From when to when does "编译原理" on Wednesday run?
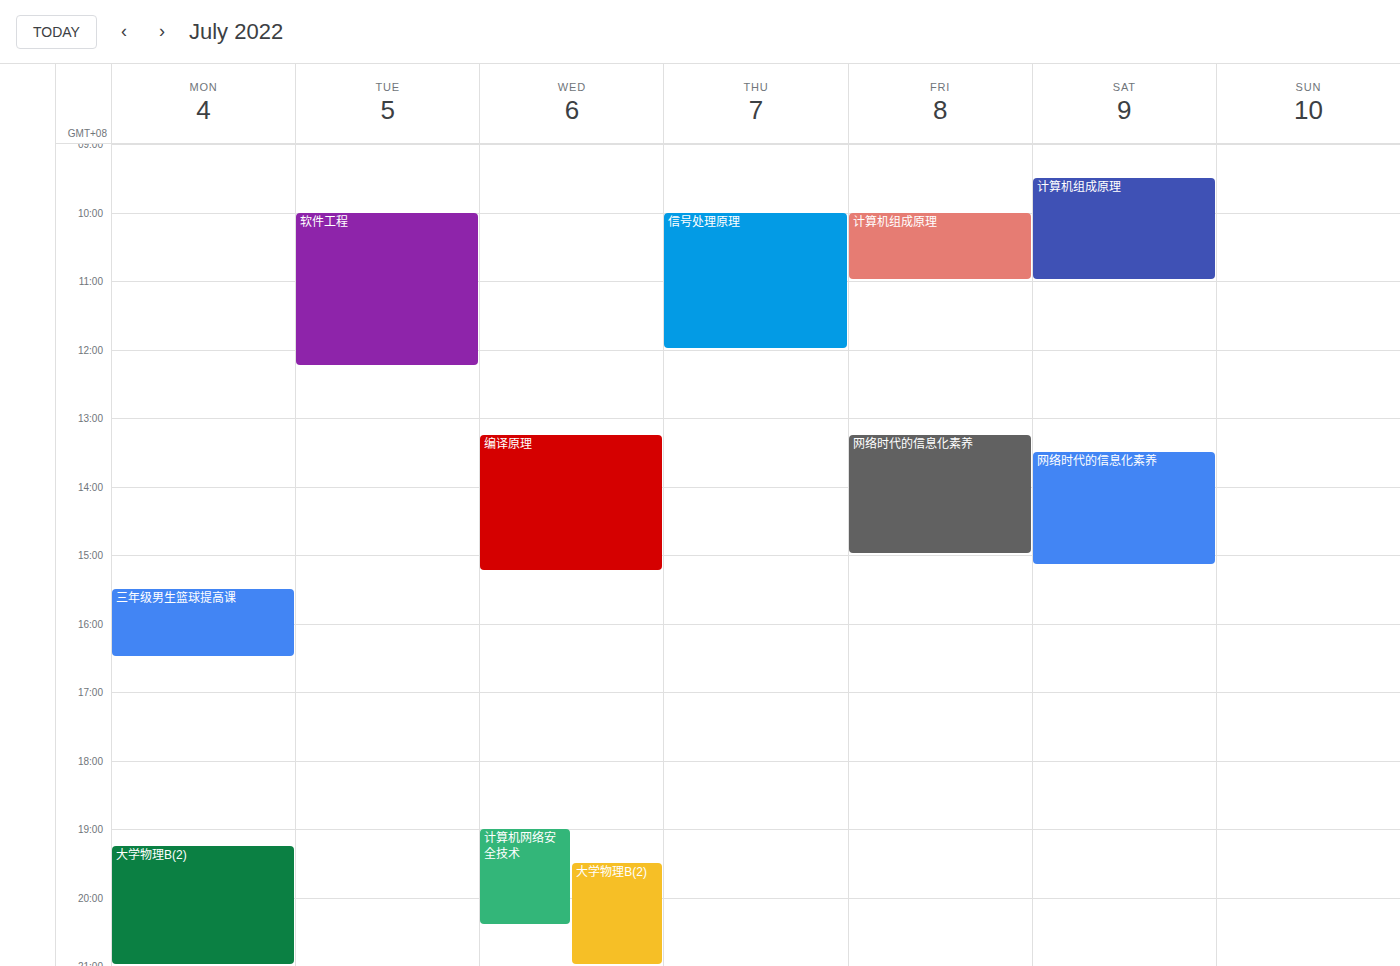
1:15 PM to 3:15 PM